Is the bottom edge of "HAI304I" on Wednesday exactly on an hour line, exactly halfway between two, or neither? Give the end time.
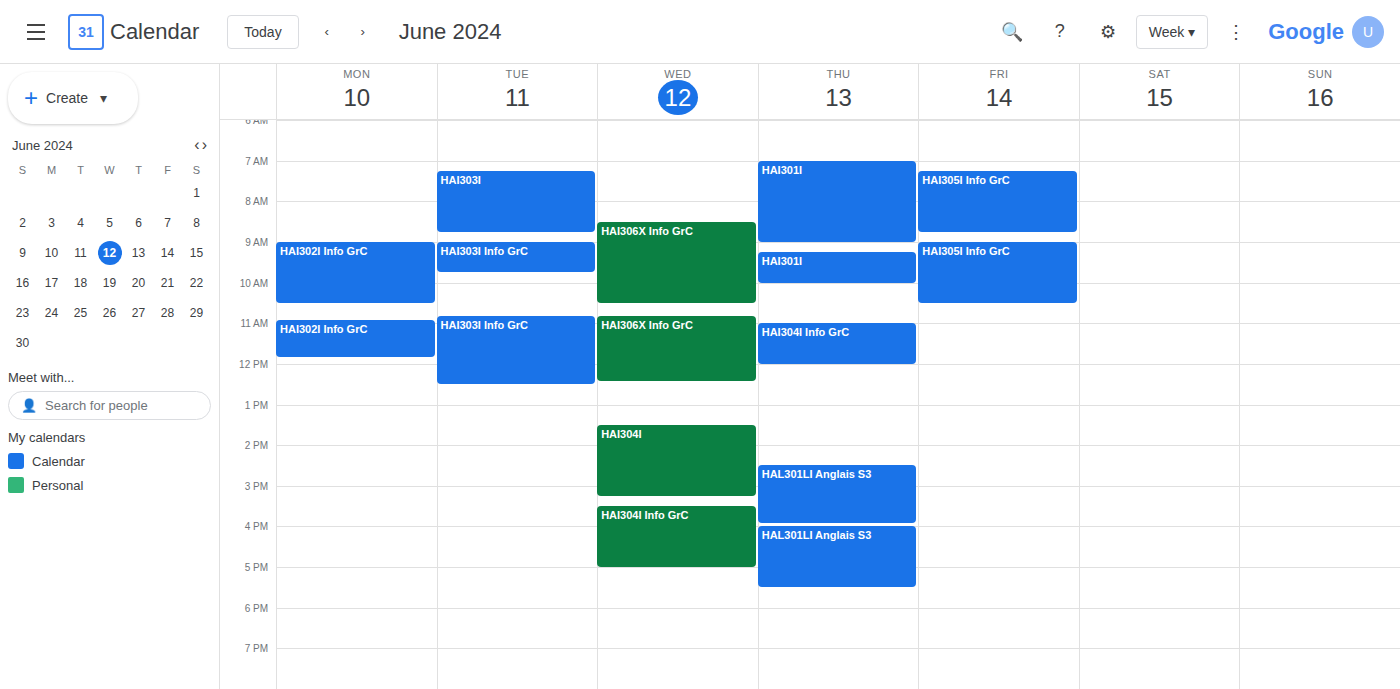
3:15 PM -- neither: a quarter of the way from the 3 PM line to the 4 PM line.